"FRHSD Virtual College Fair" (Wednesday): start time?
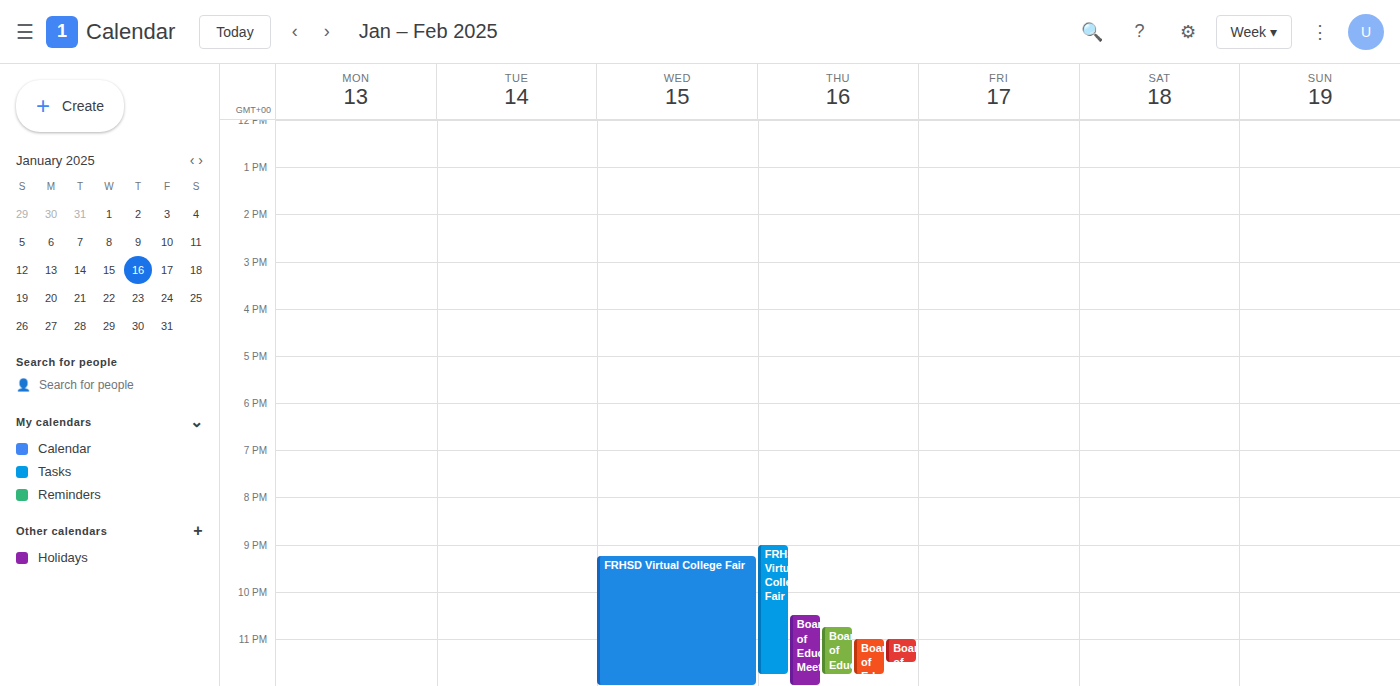
9:15 PM